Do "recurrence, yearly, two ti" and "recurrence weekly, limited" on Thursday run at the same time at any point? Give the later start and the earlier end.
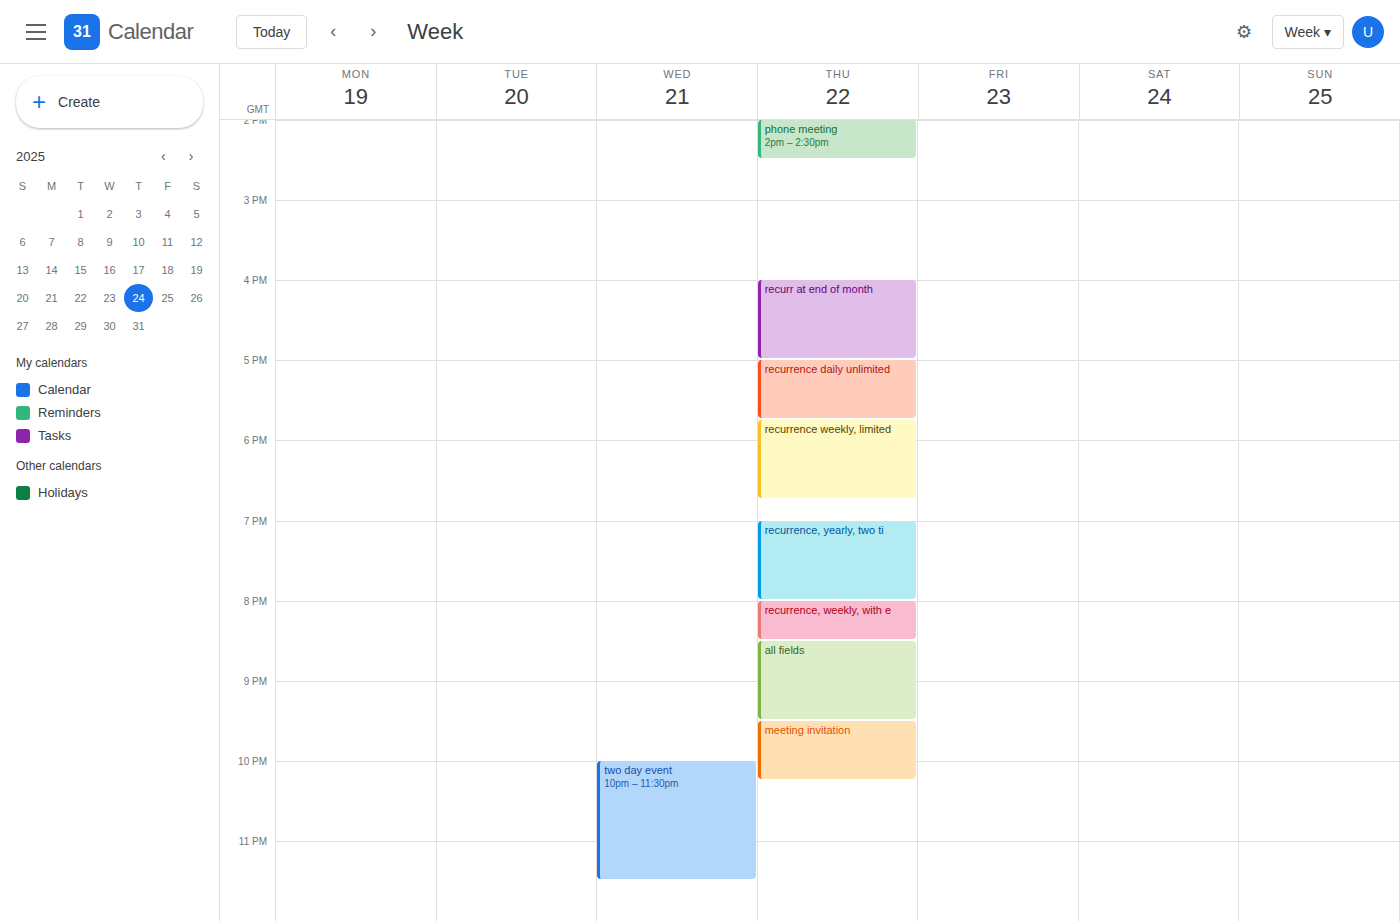
"recurrence weekly, limited" ends at 6:45 PM and "recurrence, yearly, two ti" starts at 7:00 PM -- no overlap.